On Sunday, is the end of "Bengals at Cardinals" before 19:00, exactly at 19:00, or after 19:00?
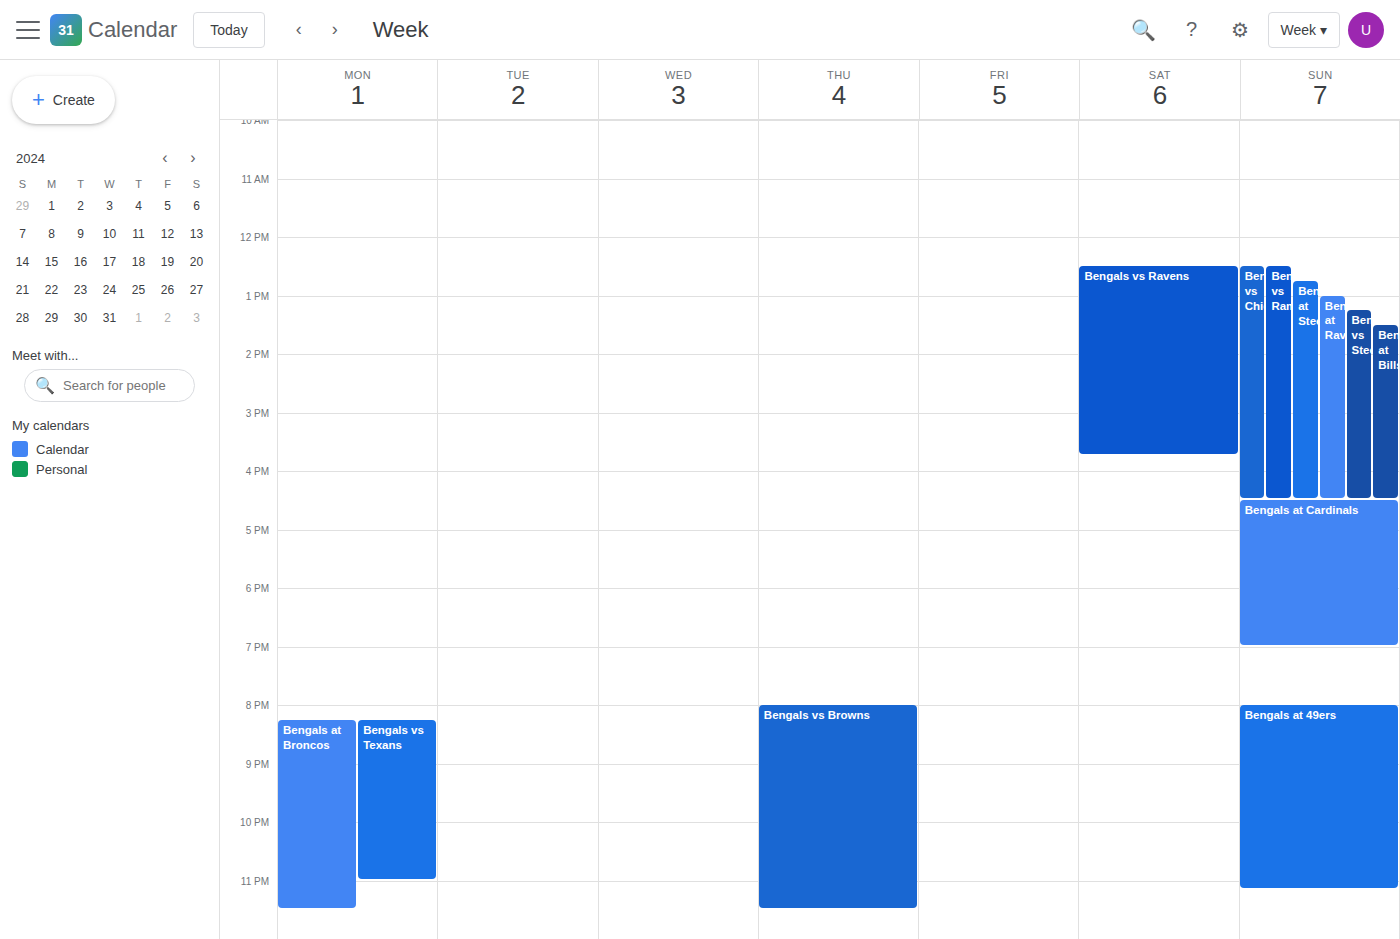
19:00 -- exactly at 19:00, on the 19:00 line.